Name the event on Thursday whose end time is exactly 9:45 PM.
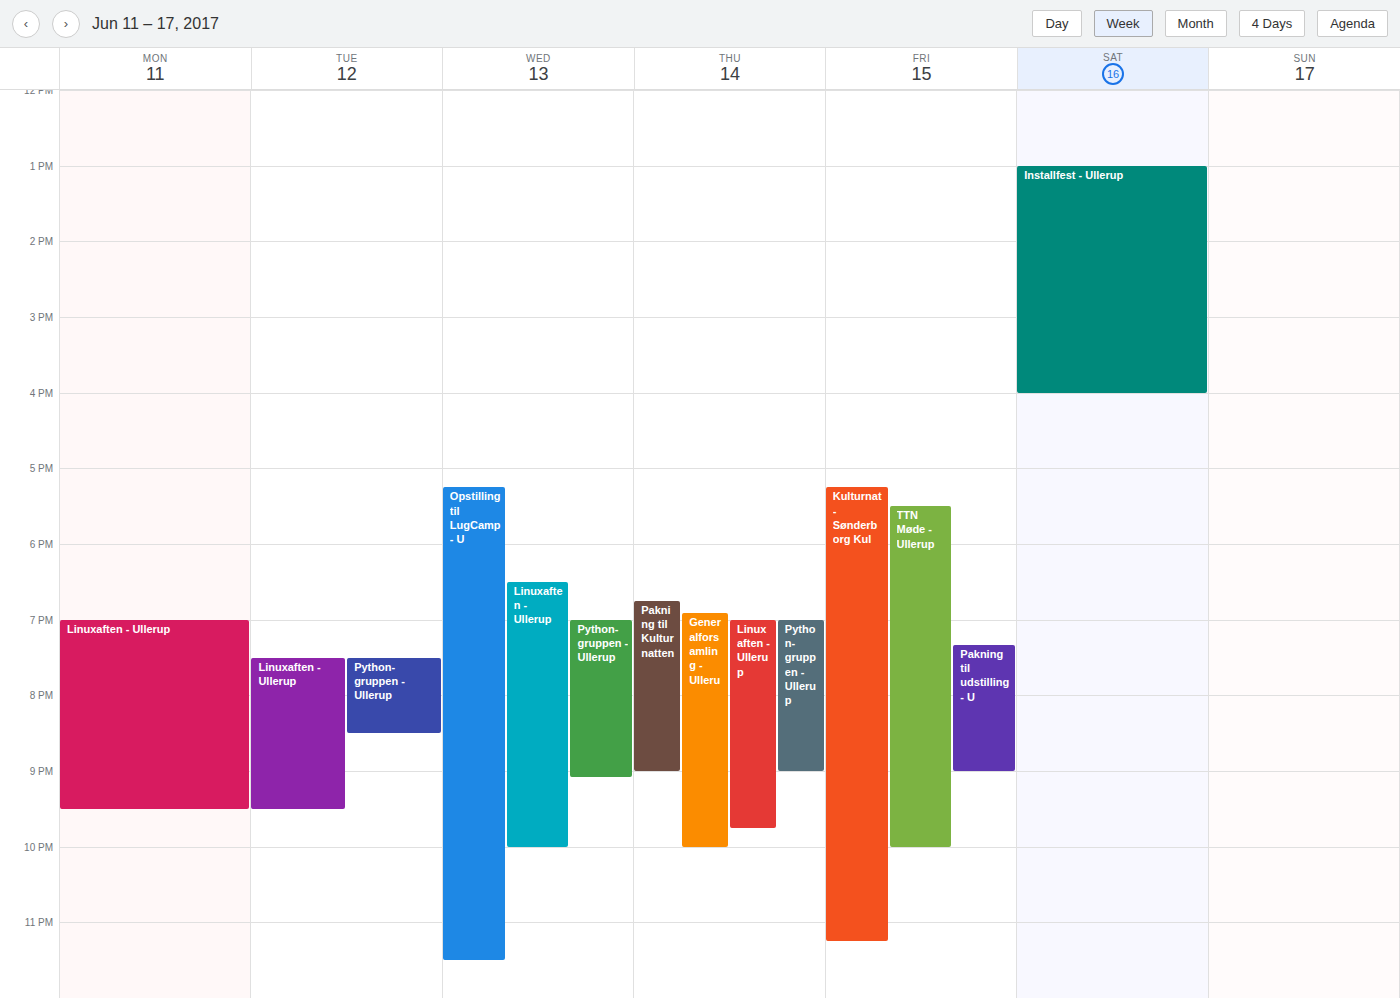
"Linuxaften - Ullerup"